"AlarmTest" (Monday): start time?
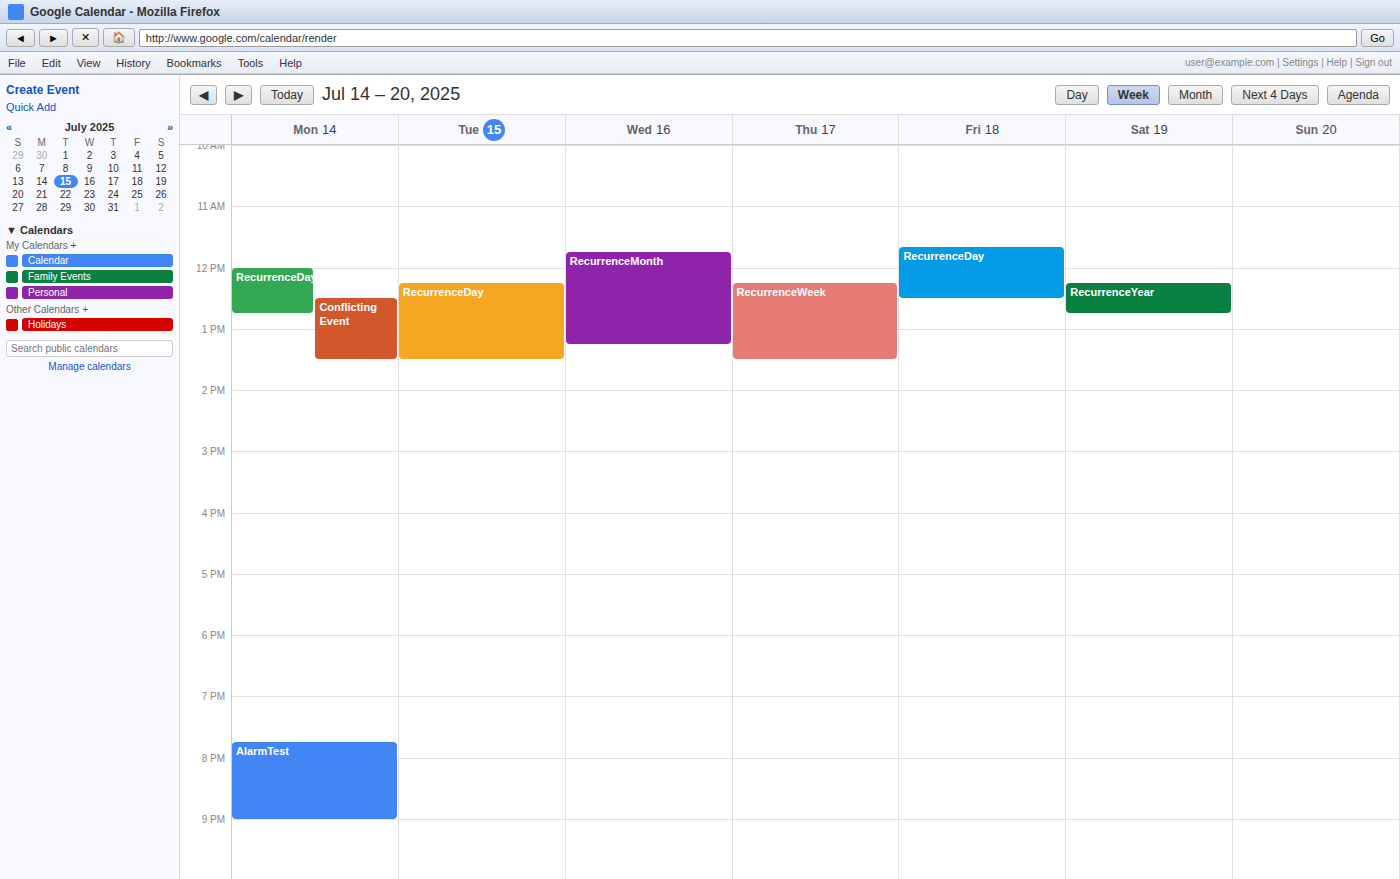
7:45 PM